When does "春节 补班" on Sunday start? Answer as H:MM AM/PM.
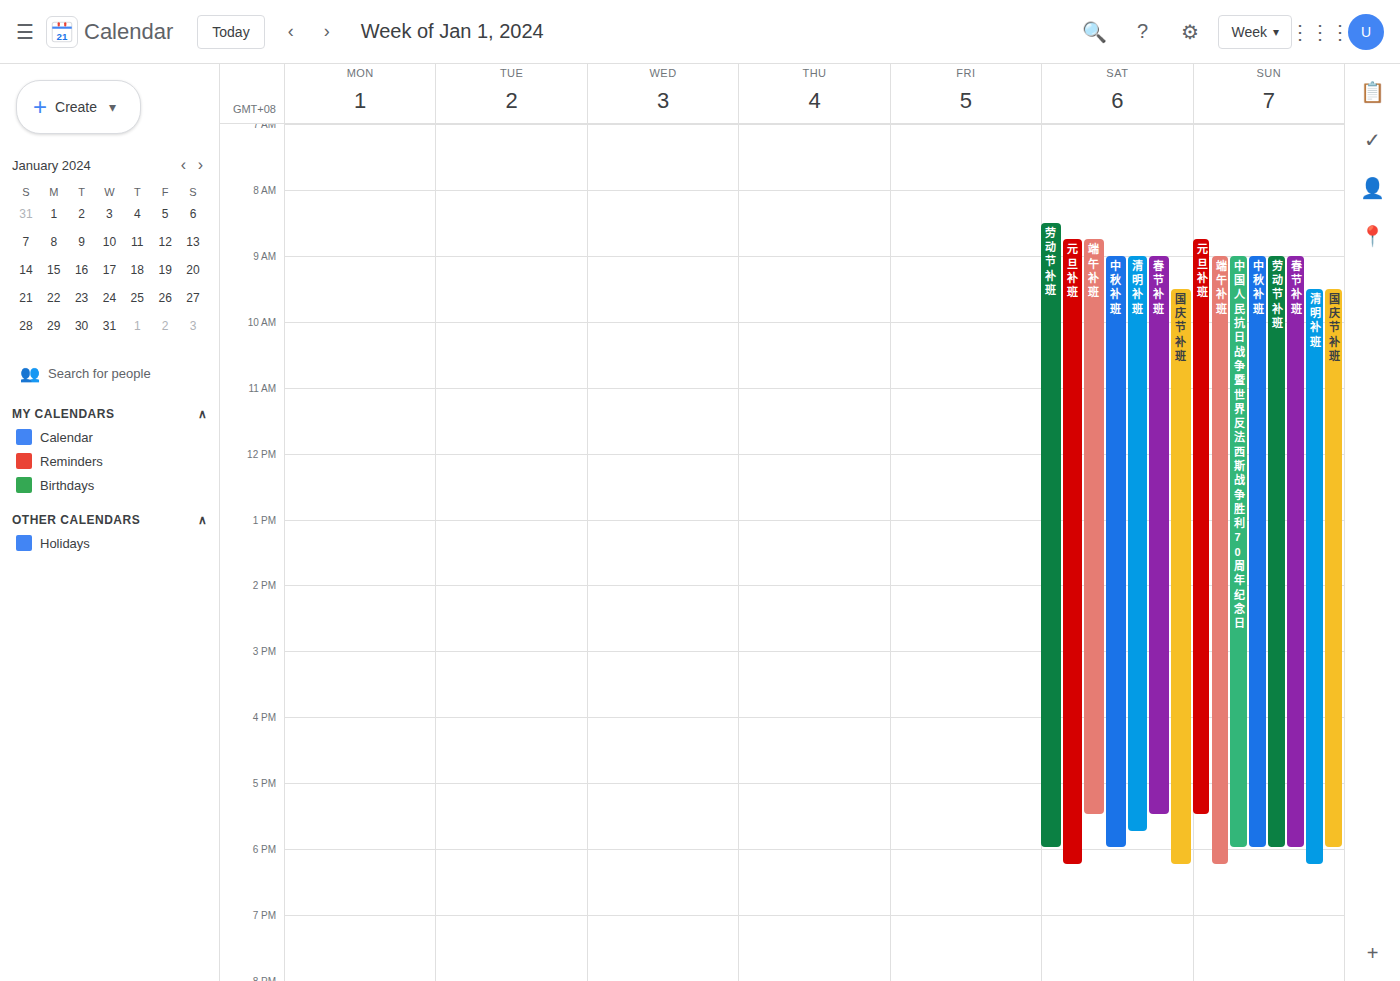
9:00 AM